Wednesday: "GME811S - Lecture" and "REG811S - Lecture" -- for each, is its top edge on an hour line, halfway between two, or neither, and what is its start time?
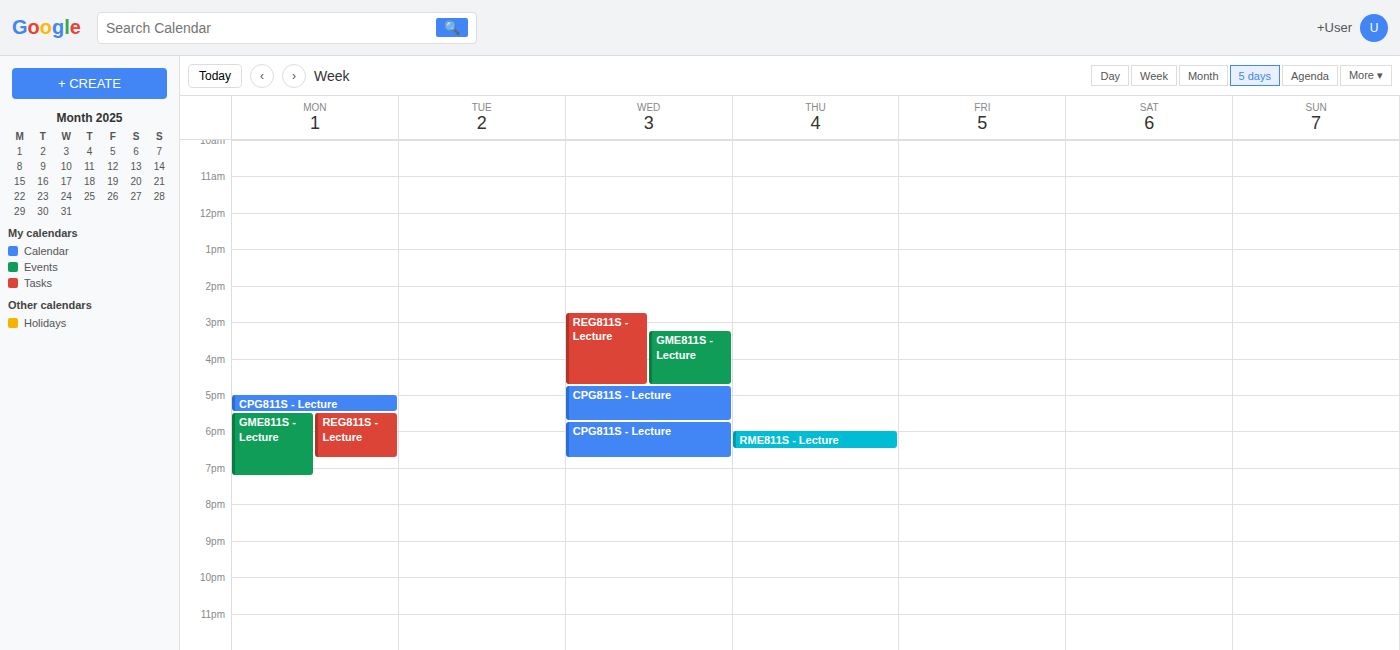
"GME811S - Lecture": 3:15 PM, neither: a quarter of the way from the 3 PM line to the 4 PM line. "REG811S - Lecture": 2:45 PM, neither: three quarters of the way from the 2 PM line to the 3 PM line.